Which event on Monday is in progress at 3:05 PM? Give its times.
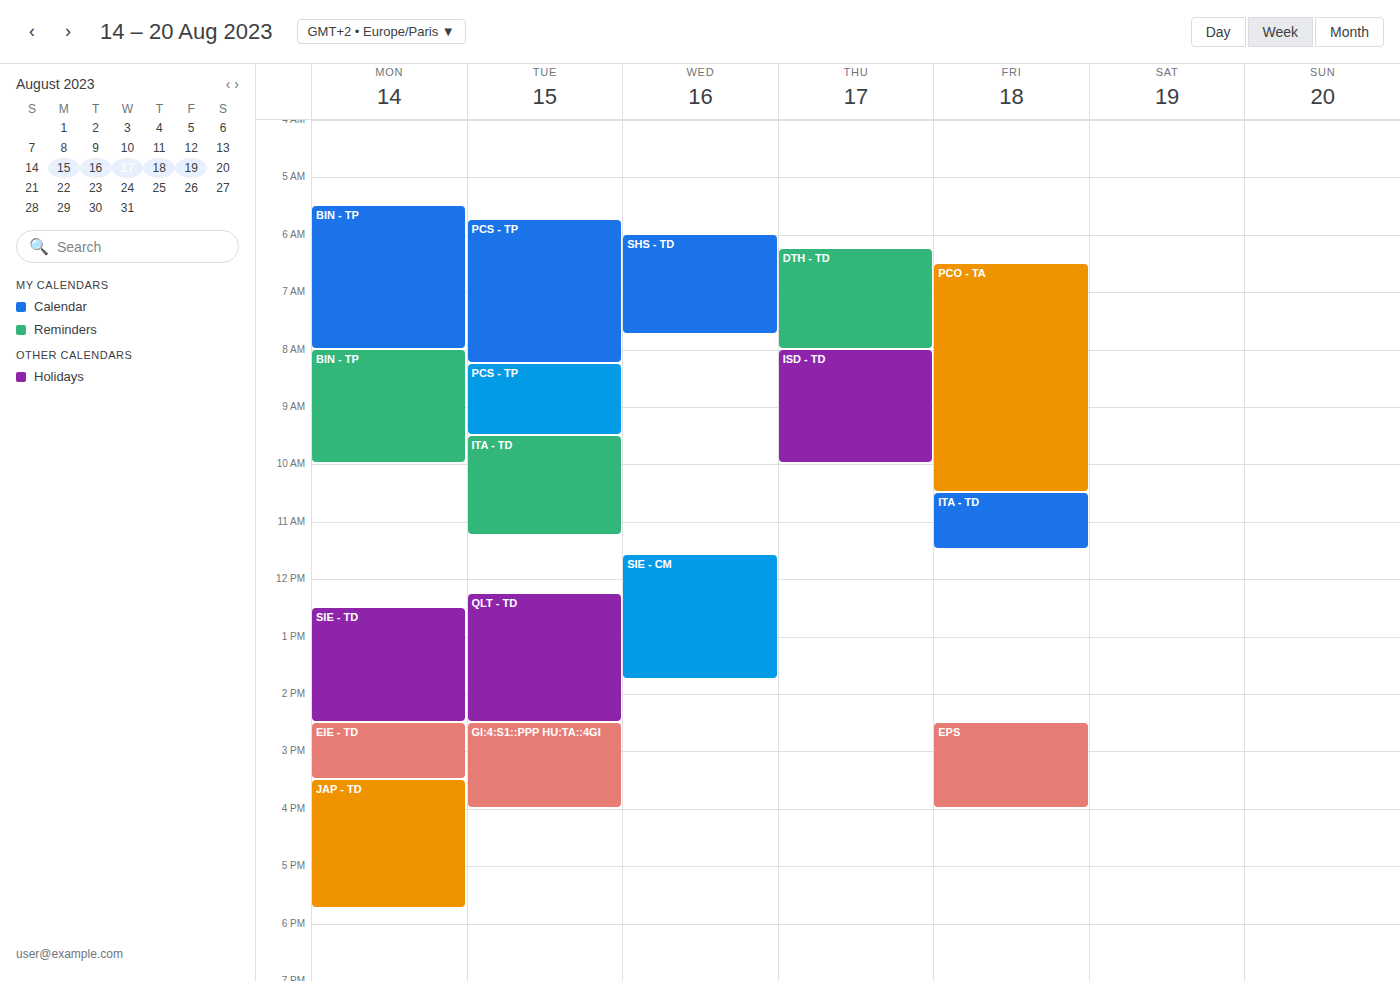
"EIE - TD", 2:30 PM to 3:30 PM